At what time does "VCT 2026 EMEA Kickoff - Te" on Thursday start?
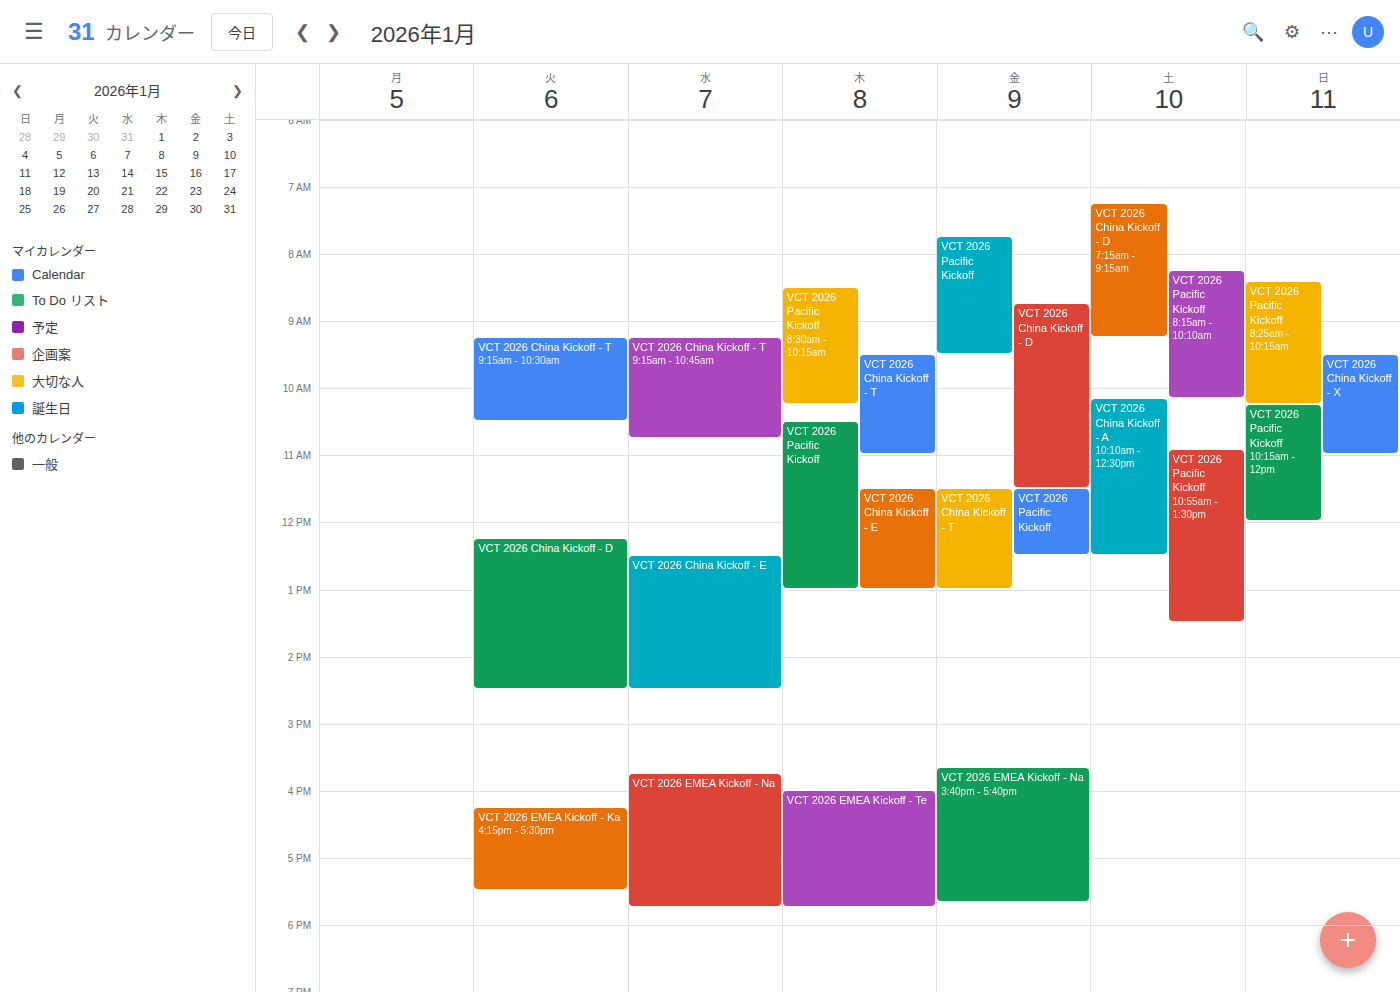
4:00 PM